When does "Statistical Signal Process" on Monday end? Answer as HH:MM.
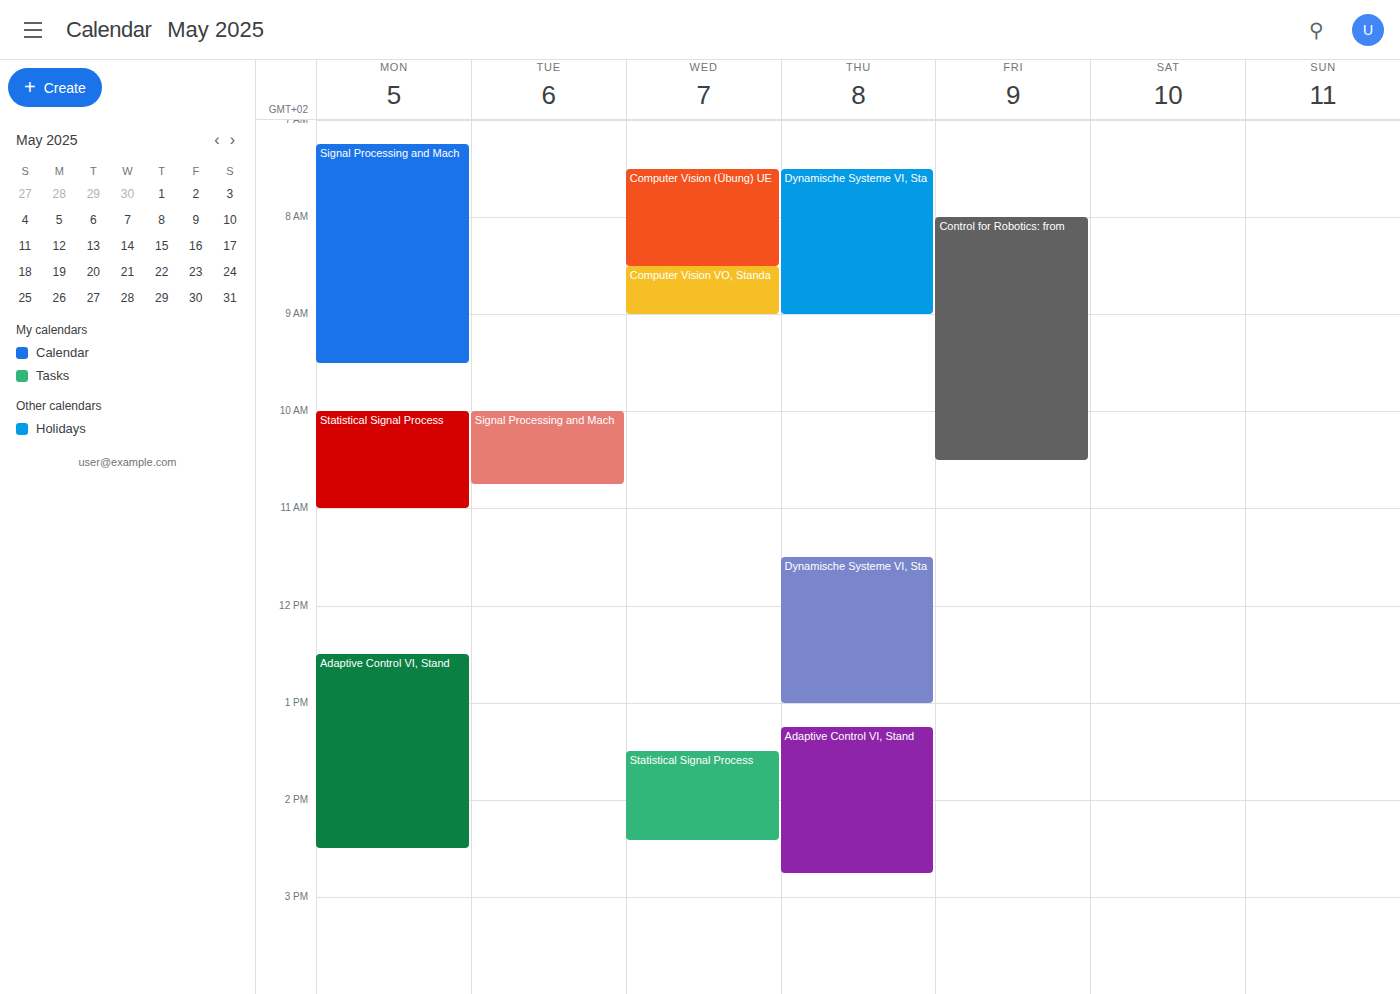
11:00